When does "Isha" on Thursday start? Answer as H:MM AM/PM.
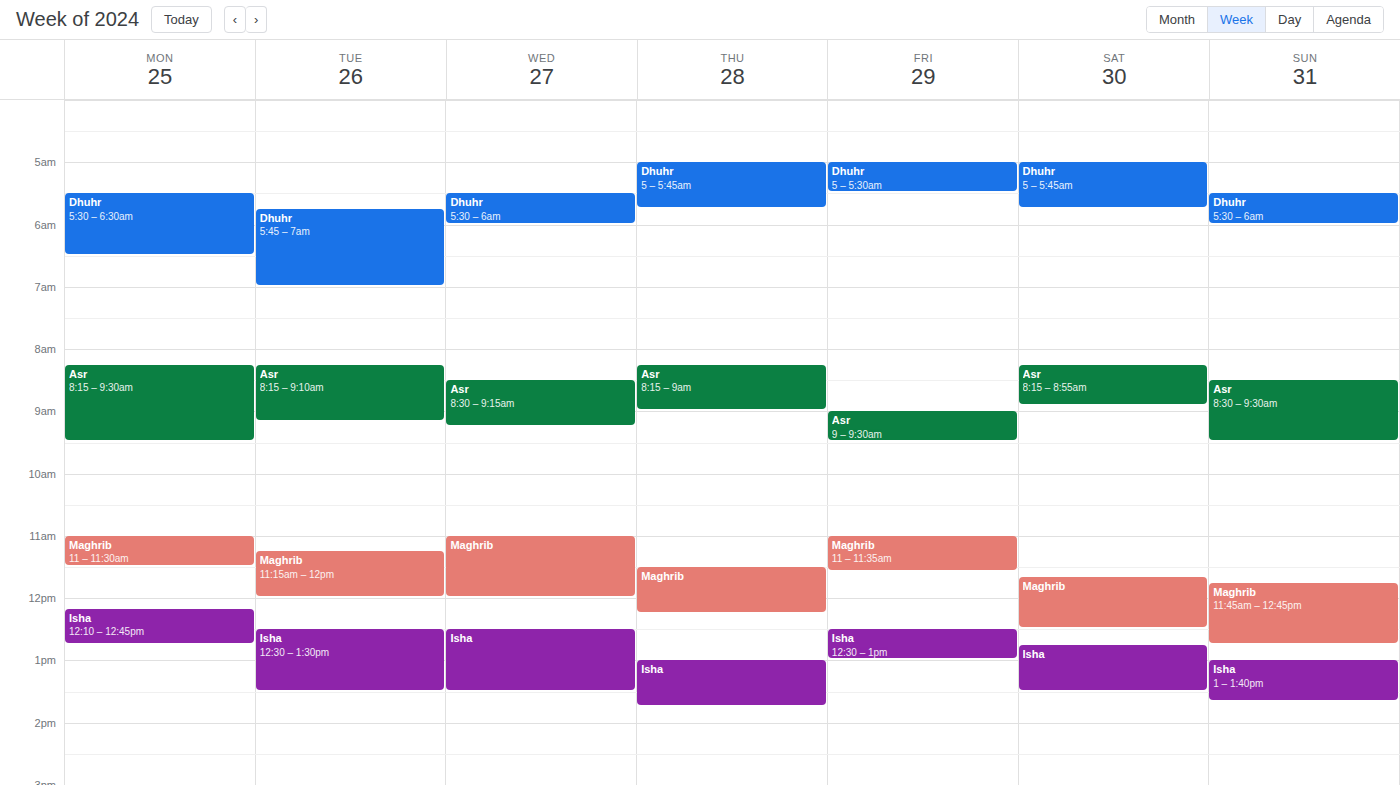
1:00 PM